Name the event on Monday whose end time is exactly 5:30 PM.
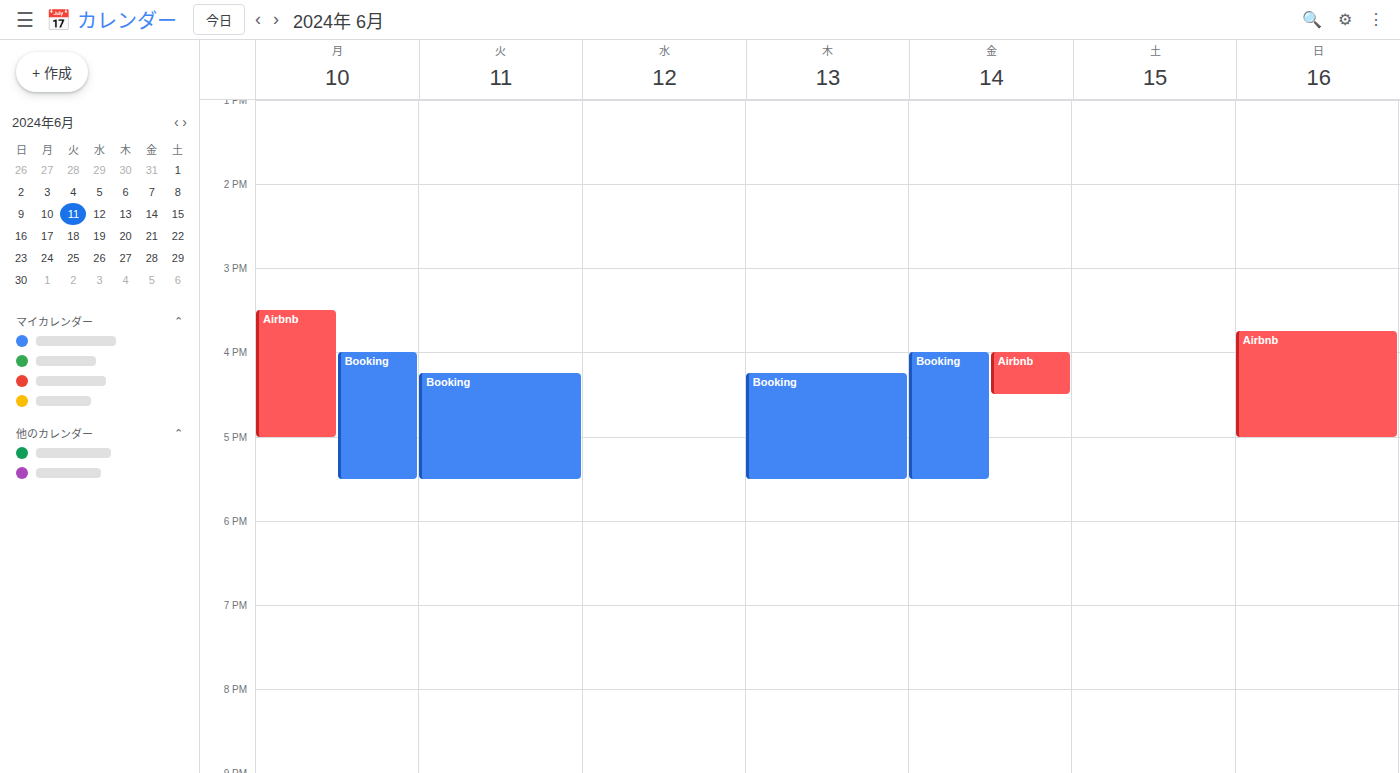
"Booking"